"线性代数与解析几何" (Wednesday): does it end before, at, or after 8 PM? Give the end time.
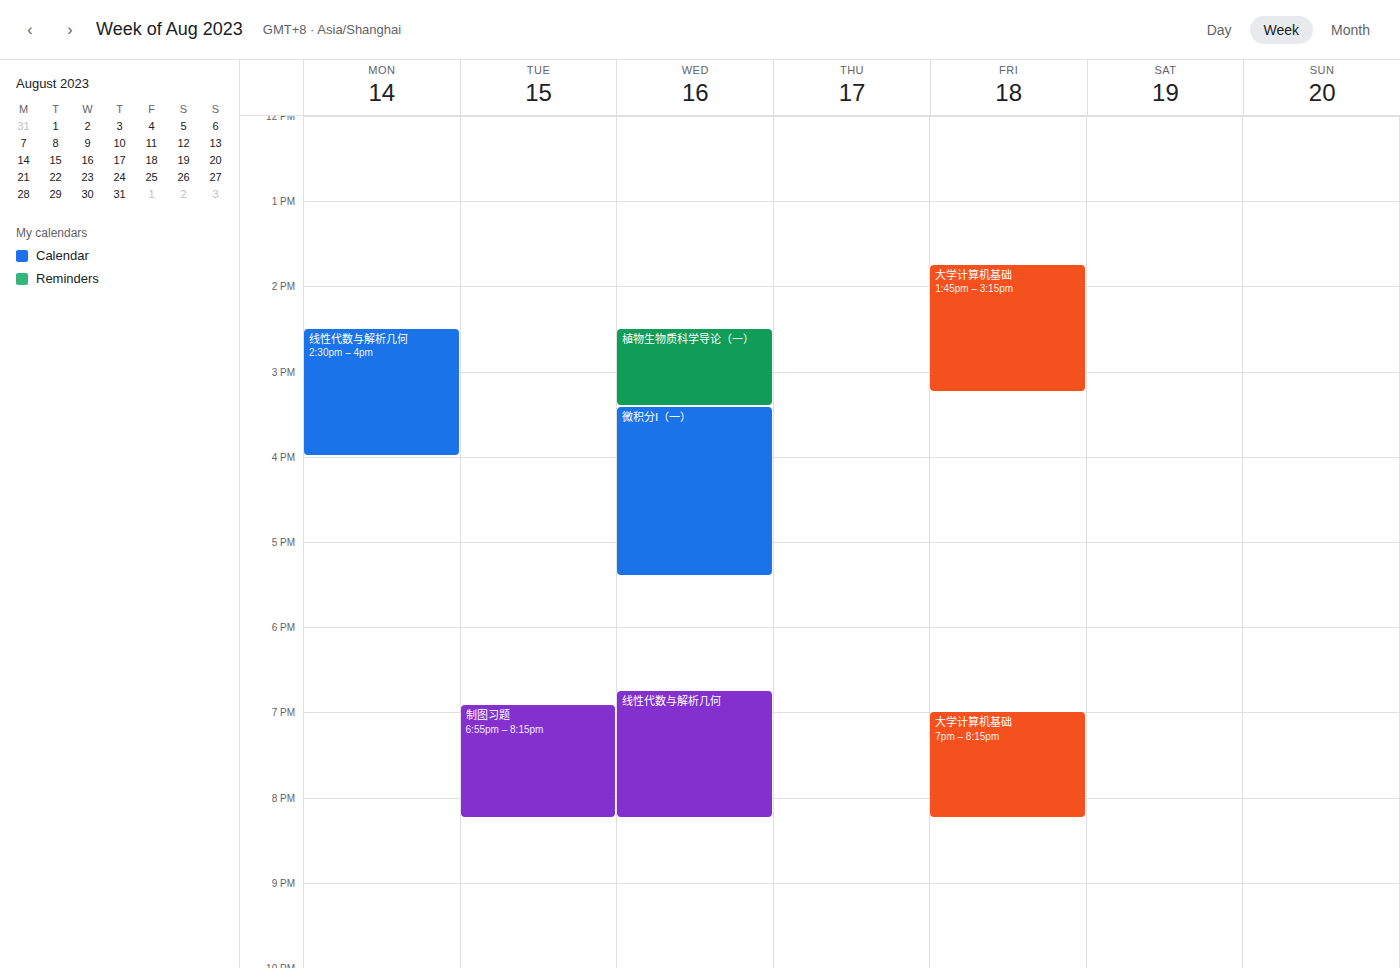
8:15 PM -- after 8 PM, 15 minutes below the 8 PM line.